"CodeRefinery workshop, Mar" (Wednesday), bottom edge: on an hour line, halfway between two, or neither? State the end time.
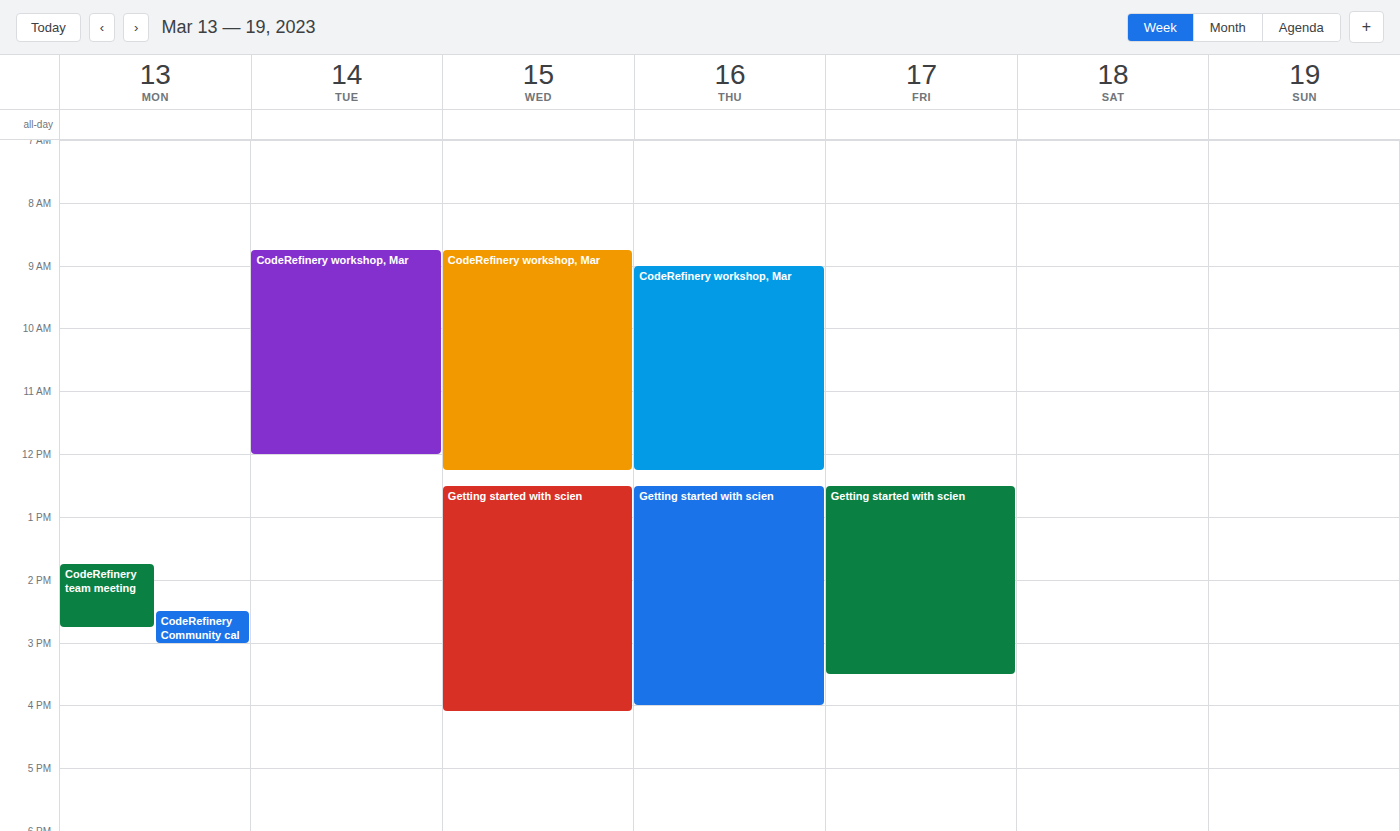
12:15 PM -- neither: a quarter of the way from the 12 PM line to the 1 PM line.